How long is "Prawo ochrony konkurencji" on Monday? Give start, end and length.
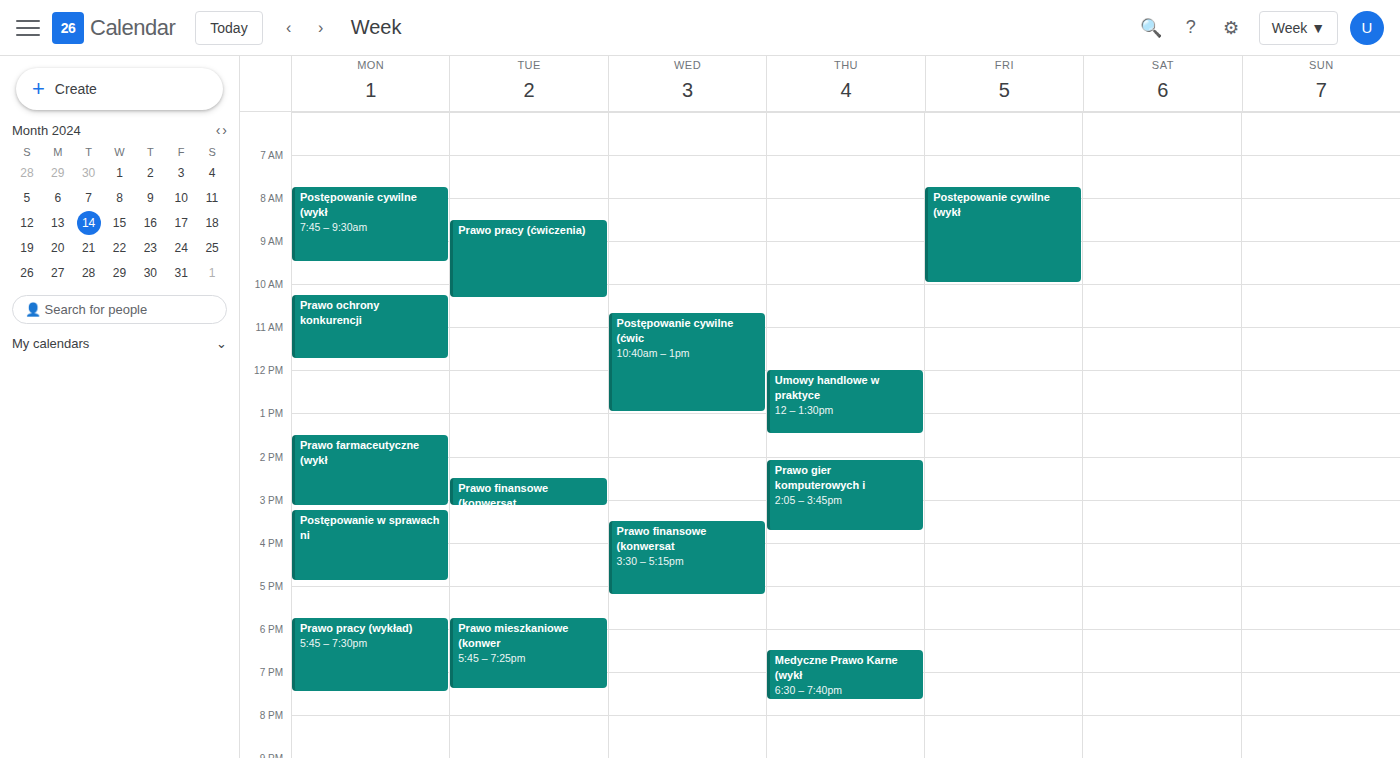
10:15 AM to 11:45 AM, 1 hour 30 minutes